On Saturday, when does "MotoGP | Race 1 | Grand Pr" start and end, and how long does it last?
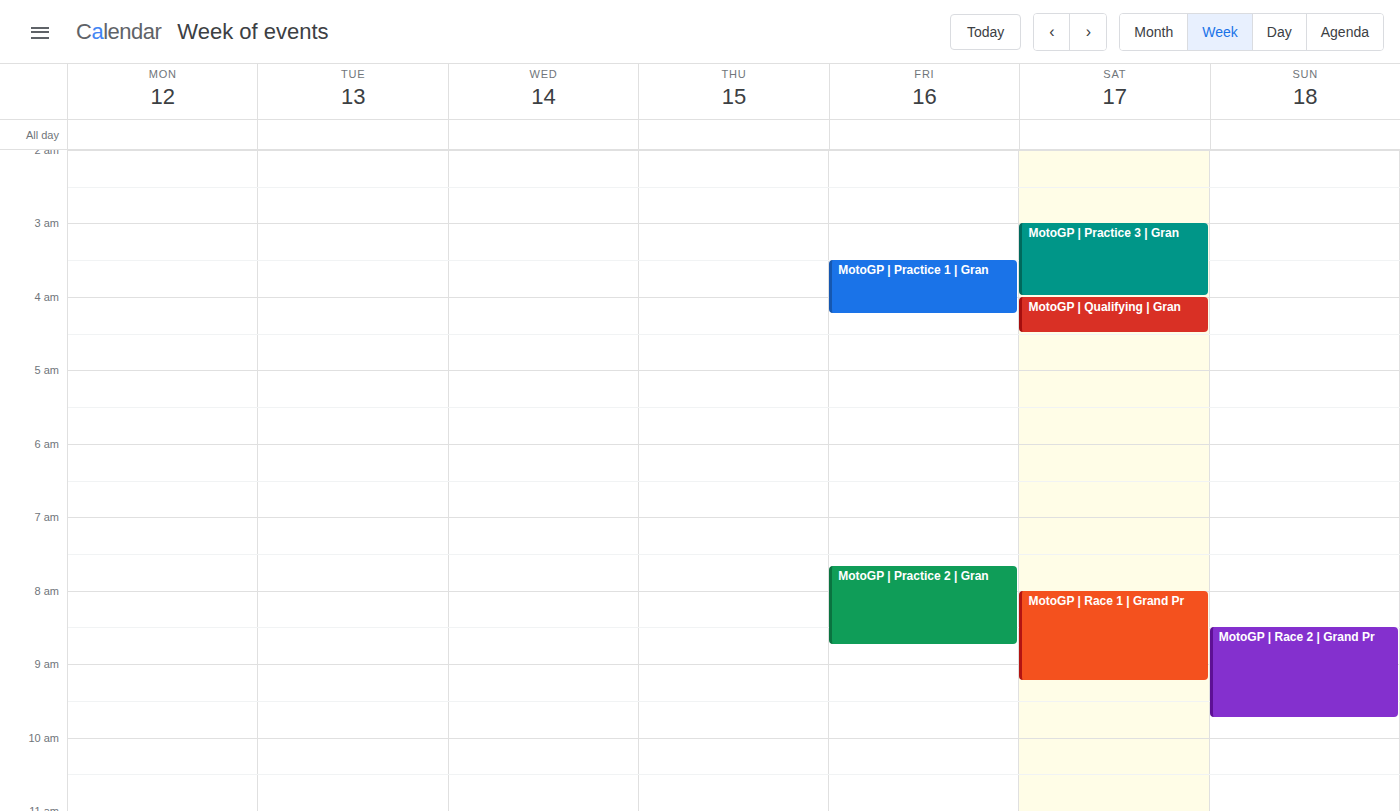
8:00 AM to 9:15 AM, 1 hour 15 minutes